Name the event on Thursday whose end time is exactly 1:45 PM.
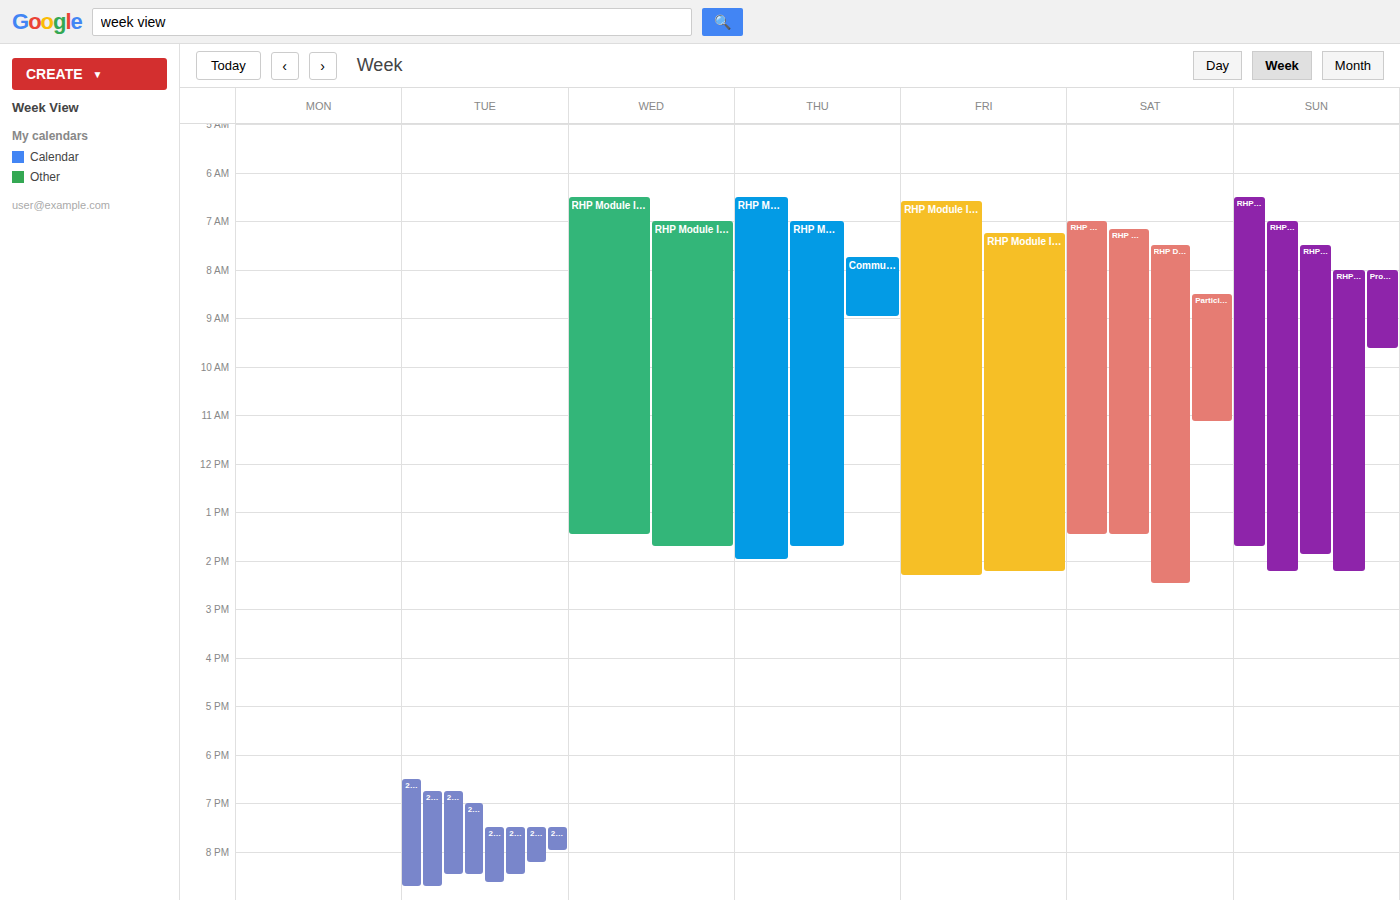
"RHP Module II – Day 2"